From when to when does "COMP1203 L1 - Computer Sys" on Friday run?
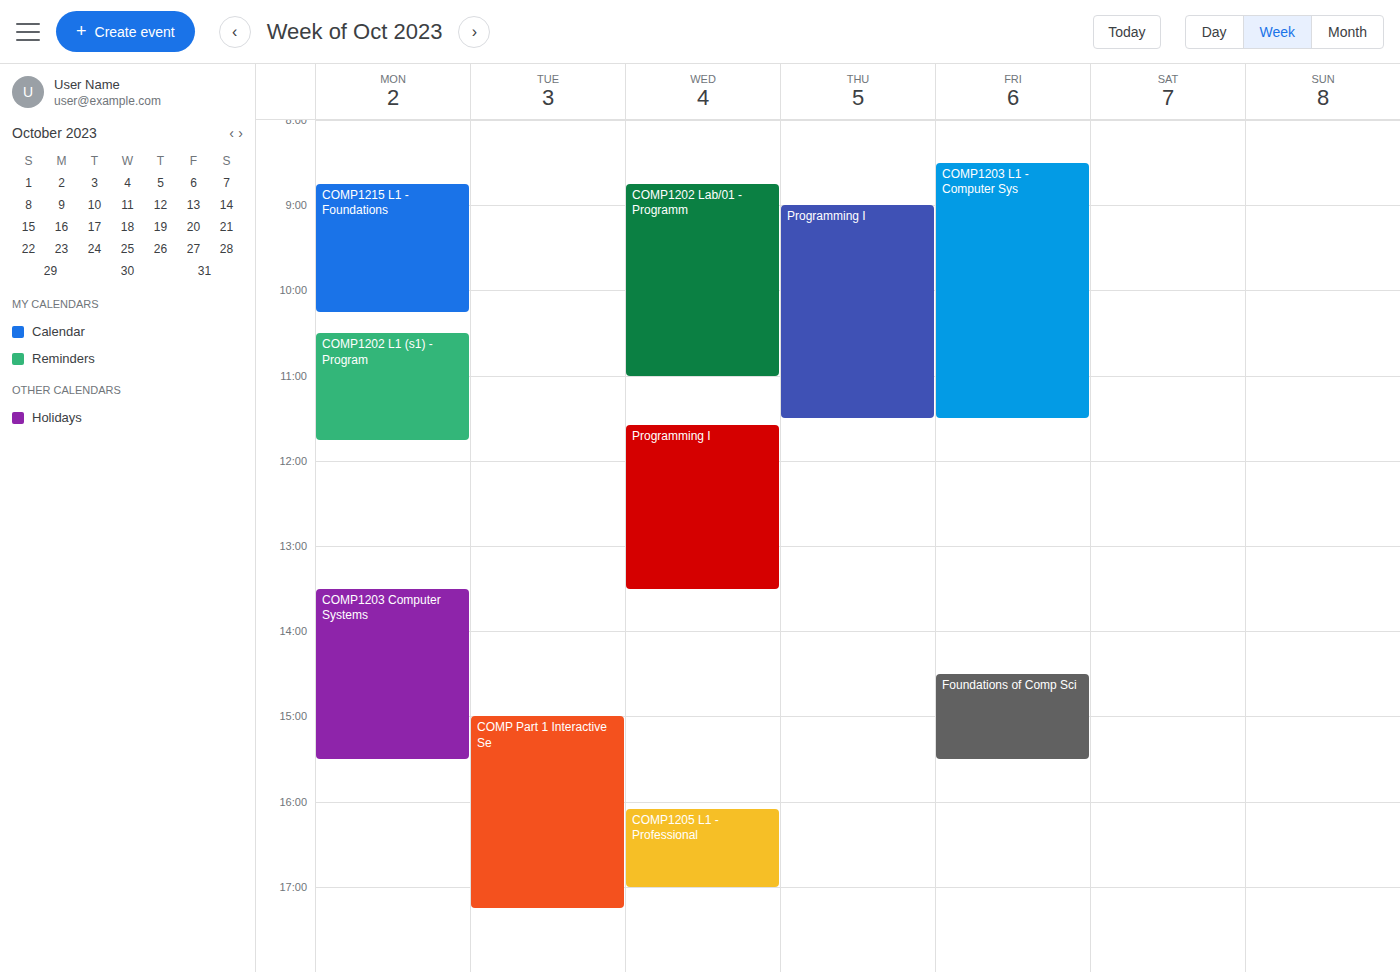
8:30 AM to 11:30 AM